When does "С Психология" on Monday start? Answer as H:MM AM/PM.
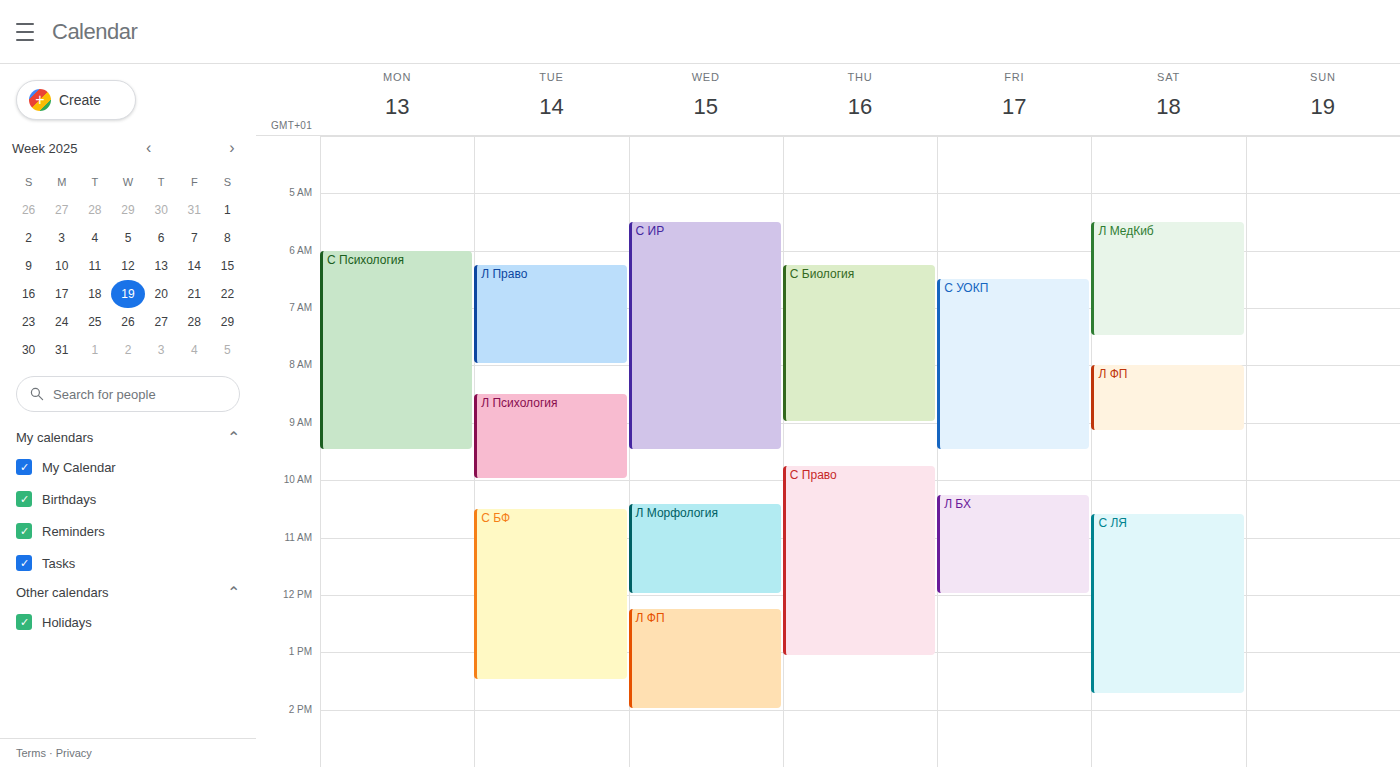
6:00 AM